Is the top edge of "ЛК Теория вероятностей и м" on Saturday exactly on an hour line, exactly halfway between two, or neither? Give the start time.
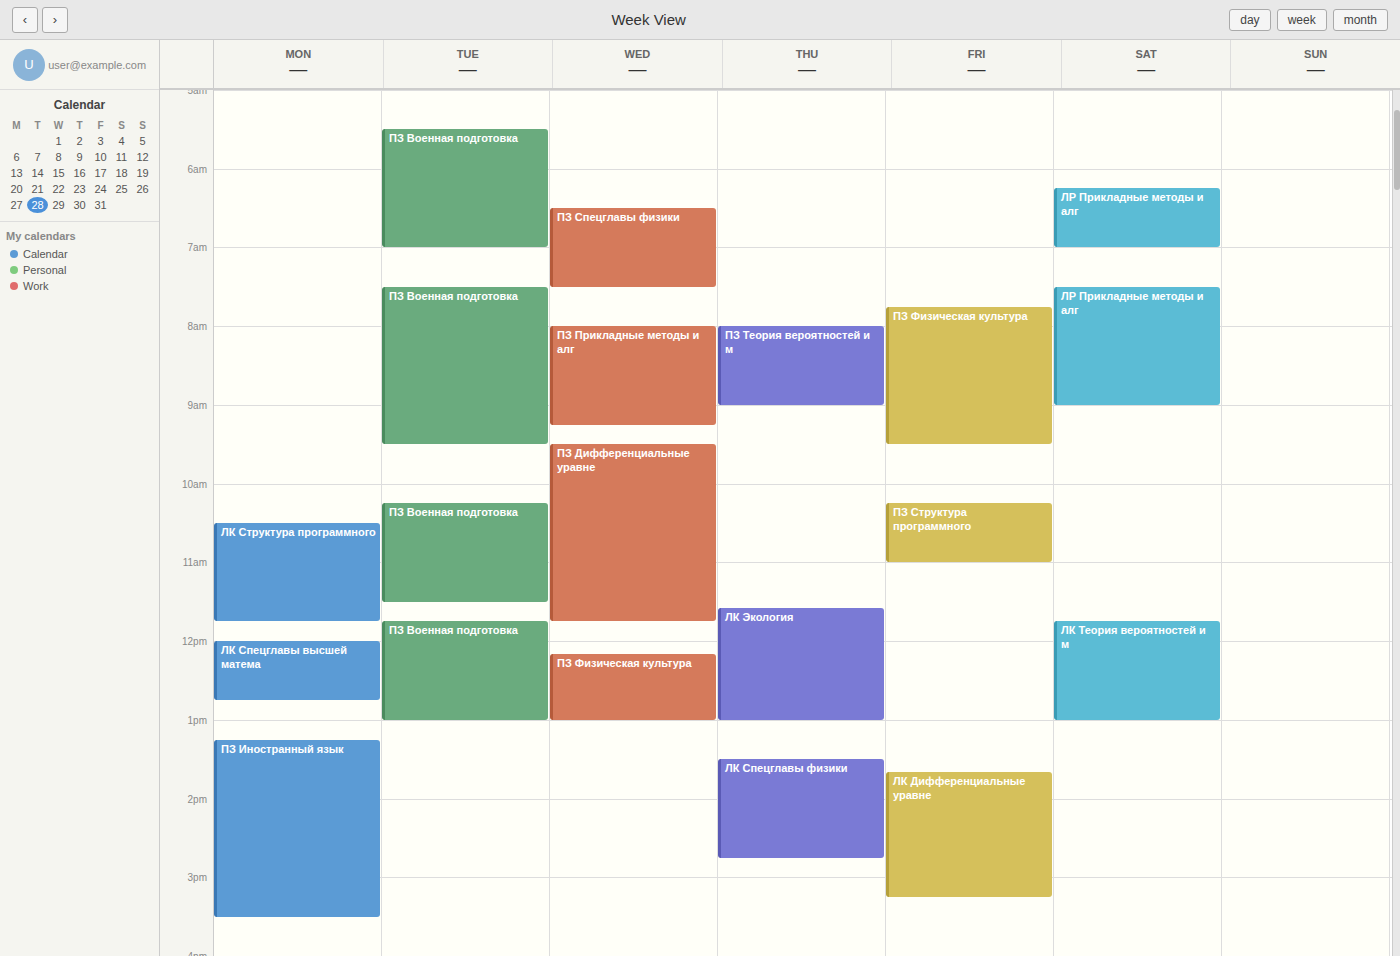
11:45 -- neither: three quarters of the way from the 11:00 line to the 12:00 line.